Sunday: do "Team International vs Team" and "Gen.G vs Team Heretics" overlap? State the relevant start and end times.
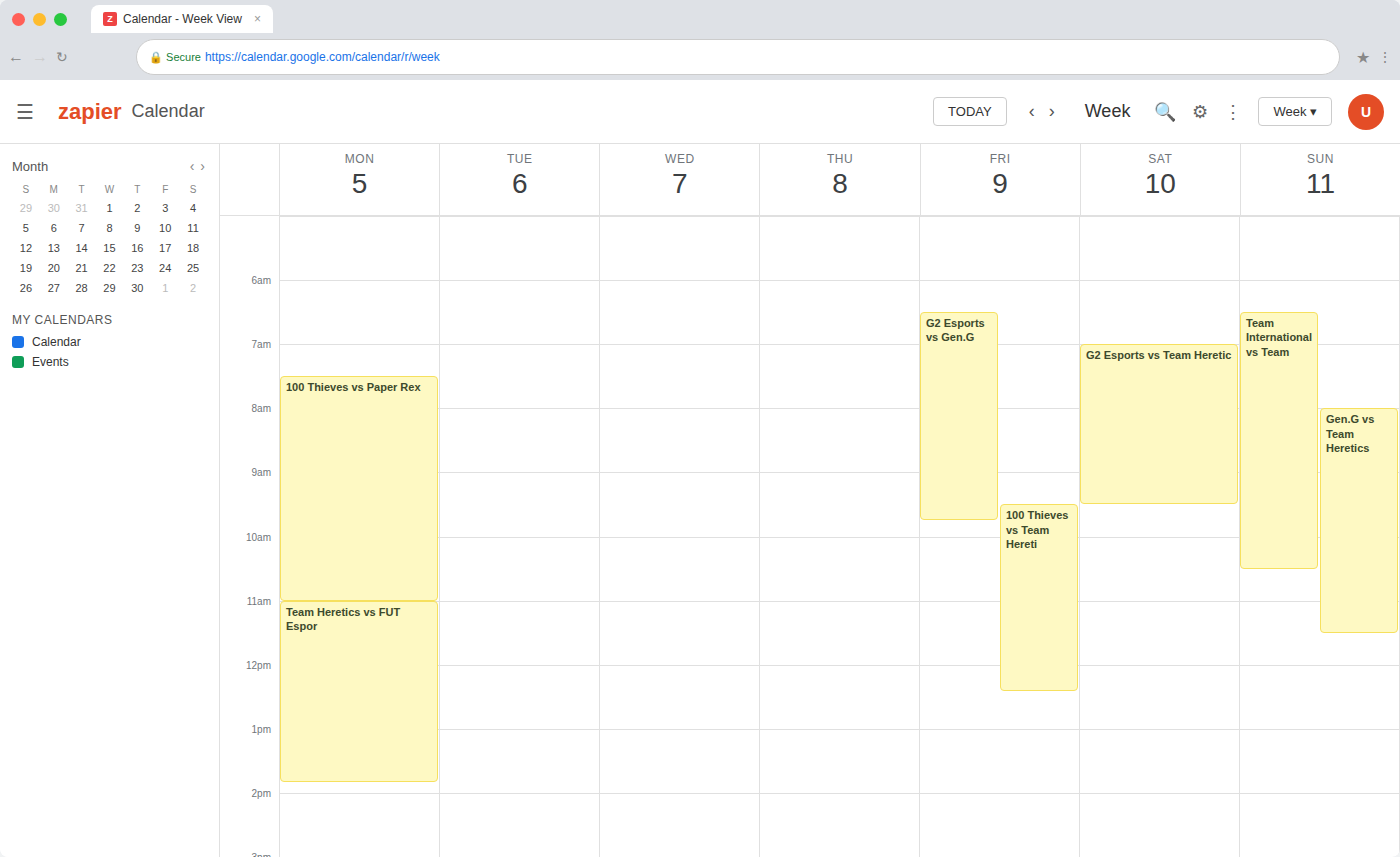
"Gen.G vs Team Heretics" starts at 8:00 AM, before "Team International vs Team" ends at 10:30 AM -- they overlap.